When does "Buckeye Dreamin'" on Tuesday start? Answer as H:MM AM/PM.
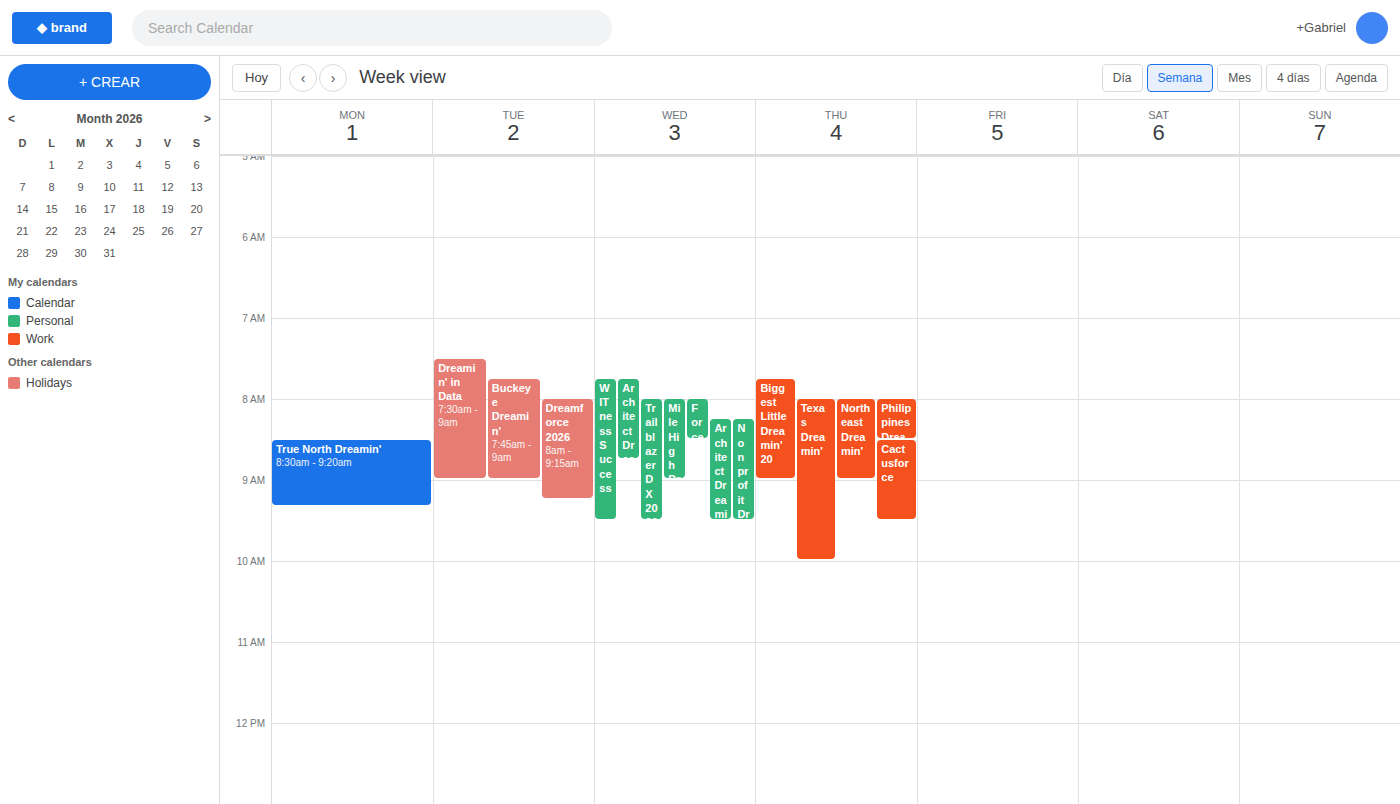
7:45 AM